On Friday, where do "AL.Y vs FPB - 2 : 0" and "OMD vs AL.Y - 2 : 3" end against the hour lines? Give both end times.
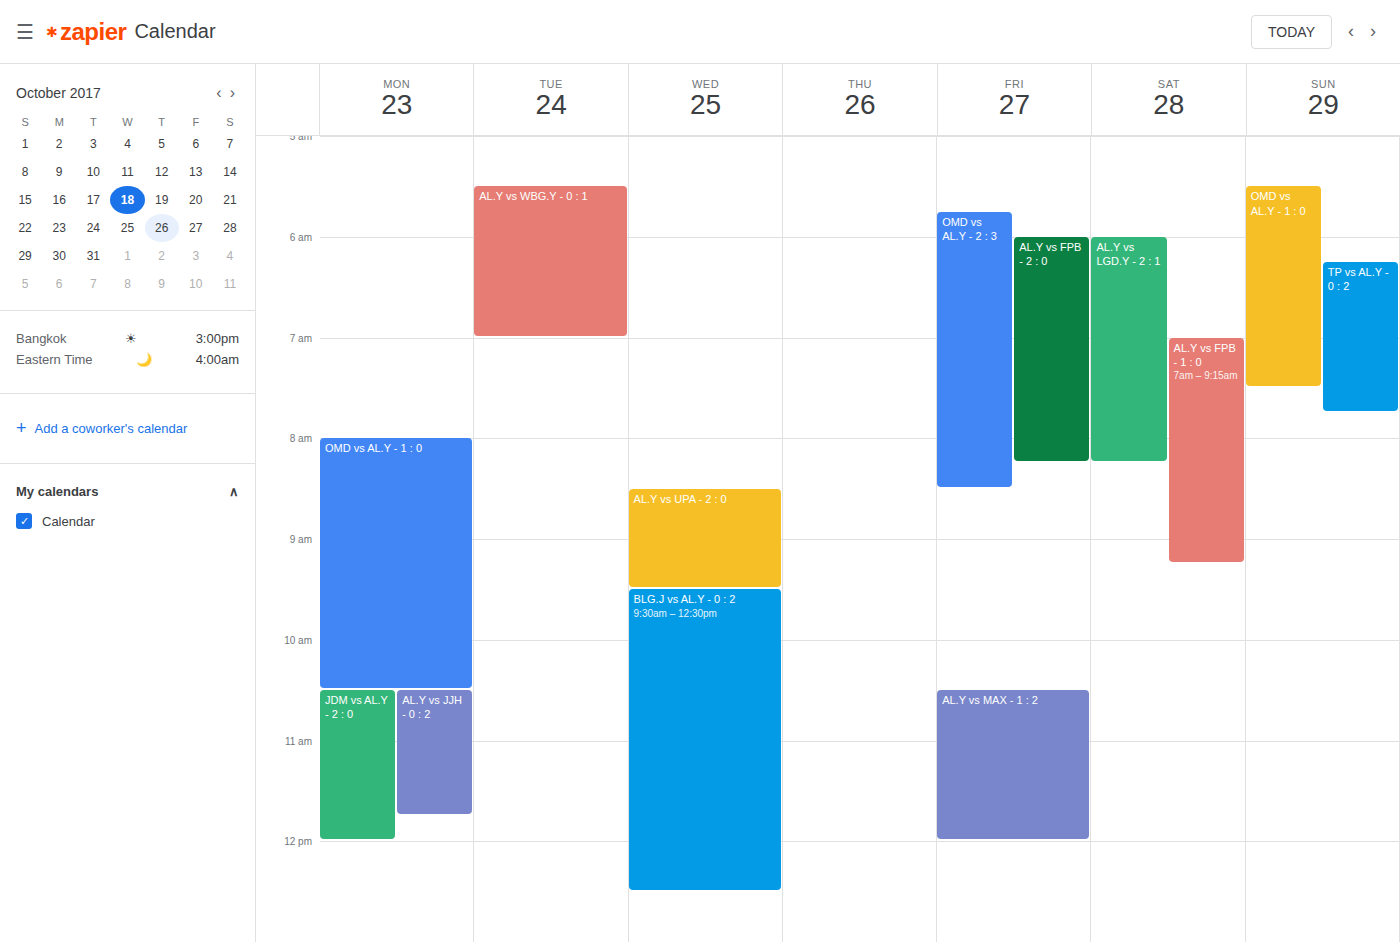
"AL.Y vs FPB - 2 : 0": 08:15, neither: a quarter of the way from the 08:00 line to the 09:00 line. "OMD vs AL.Y - 2 : 3": 08:30, halfway between the 08:00 and 09:00 lines.